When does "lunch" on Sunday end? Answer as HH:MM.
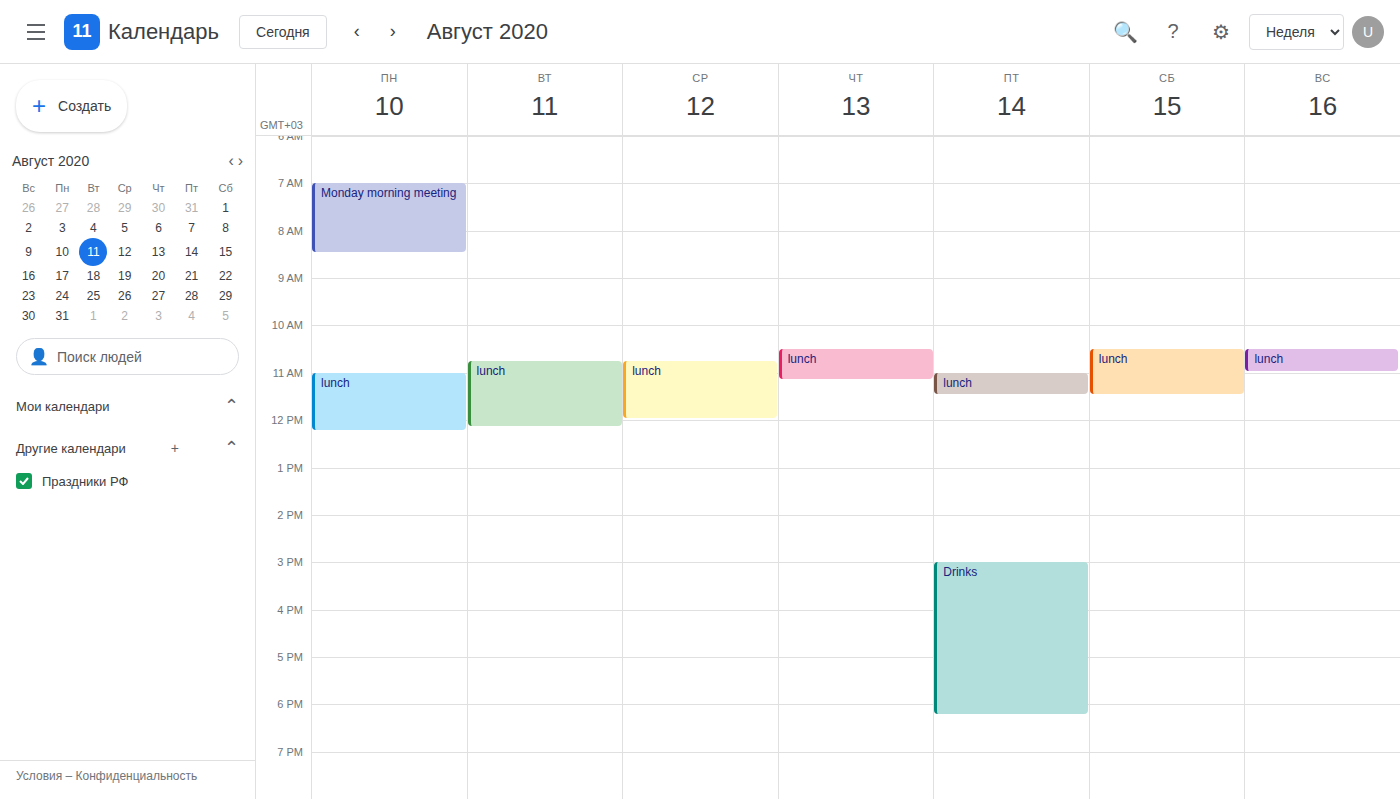
11:00